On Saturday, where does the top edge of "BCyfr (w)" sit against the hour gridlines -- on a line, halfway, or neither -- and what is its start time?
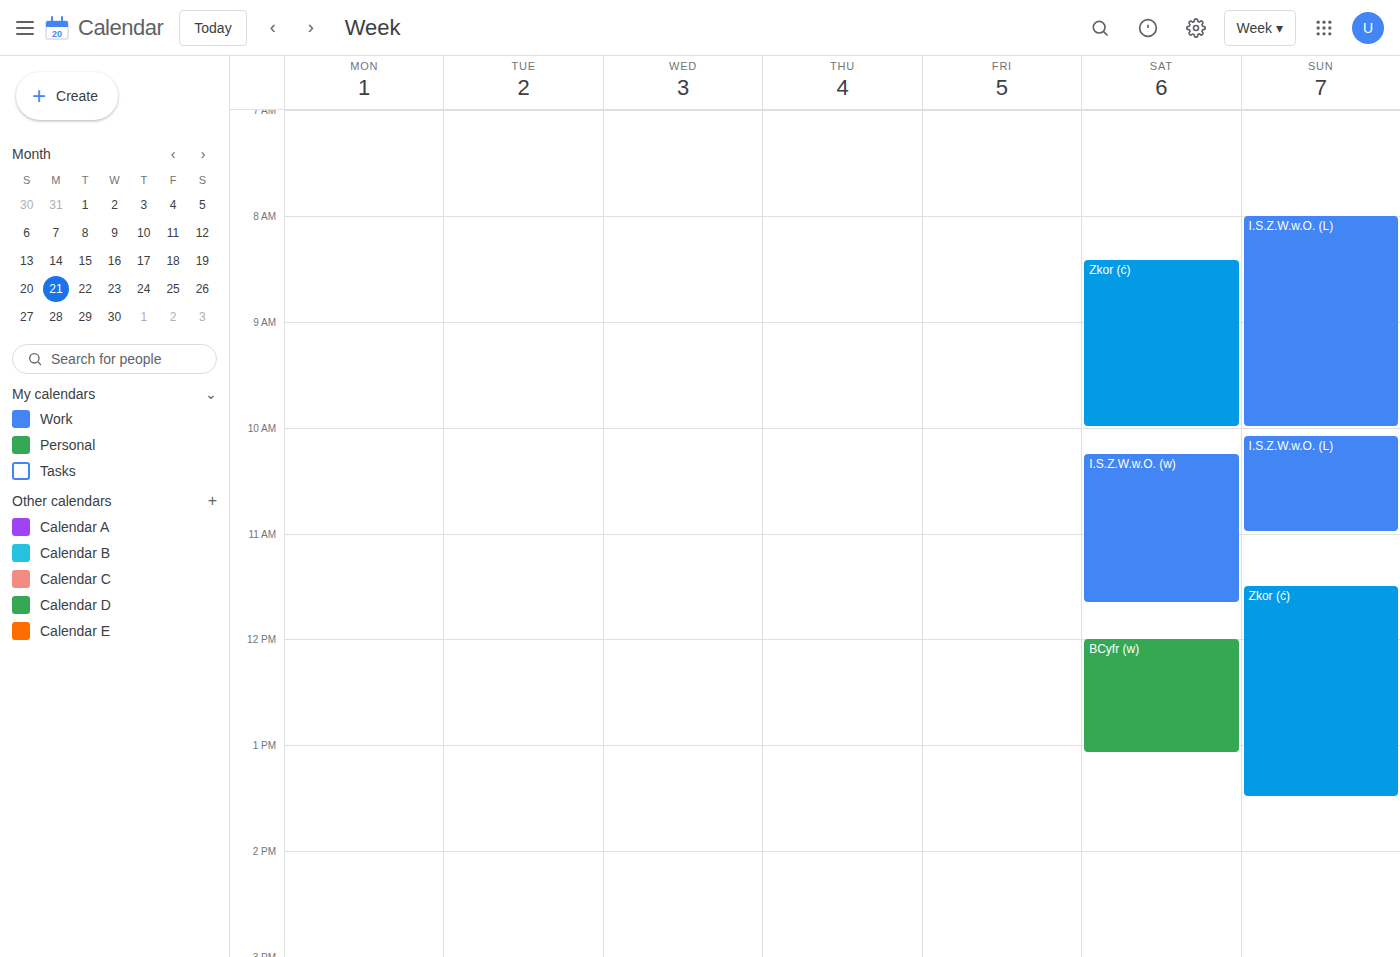
12:00 PM -- exactly on the 12 PM line.